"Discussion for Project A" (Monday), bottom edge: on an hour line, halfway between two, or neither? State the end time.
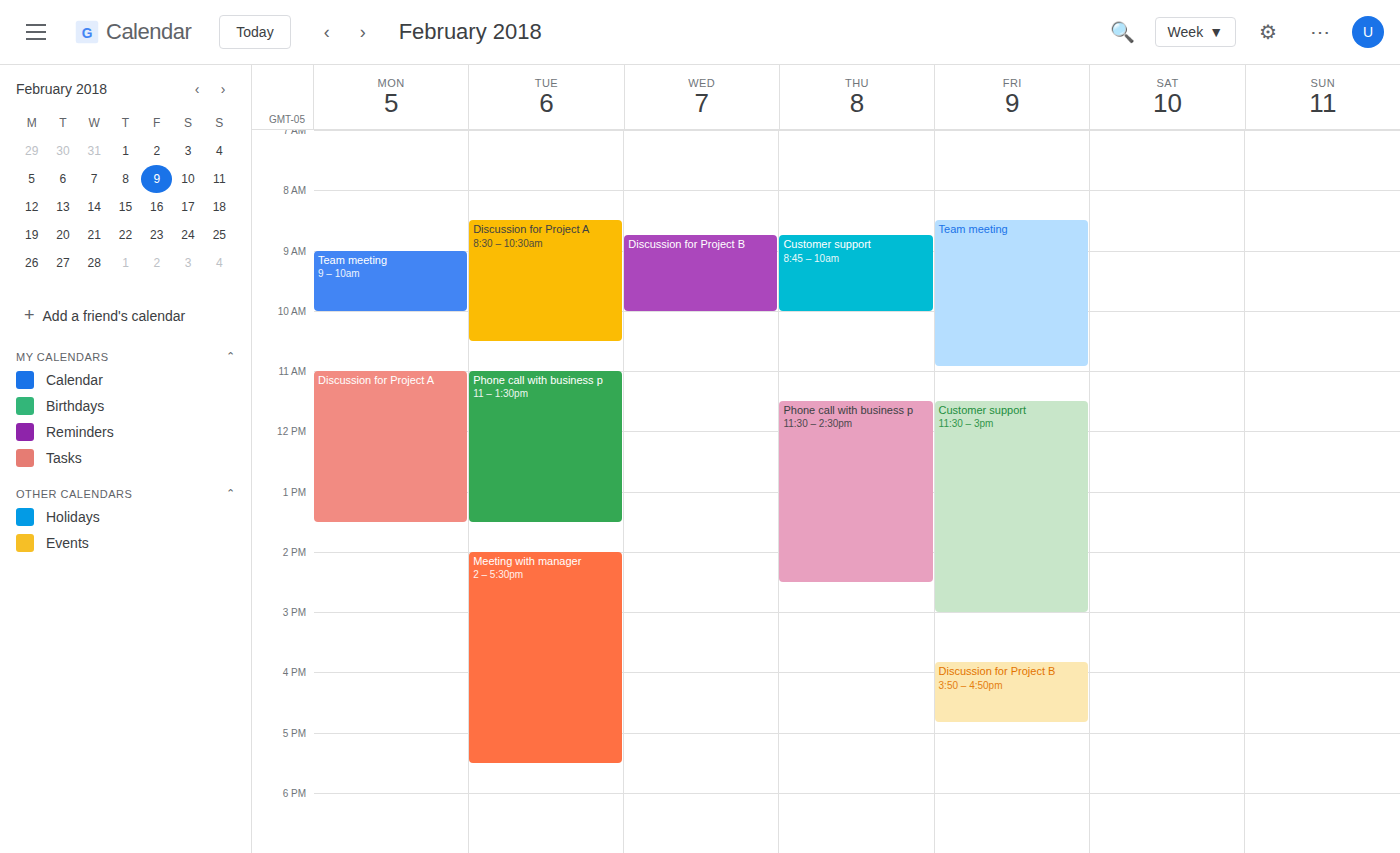
1:30 PM -- halfway between the 1 PM and 2 PM lines.